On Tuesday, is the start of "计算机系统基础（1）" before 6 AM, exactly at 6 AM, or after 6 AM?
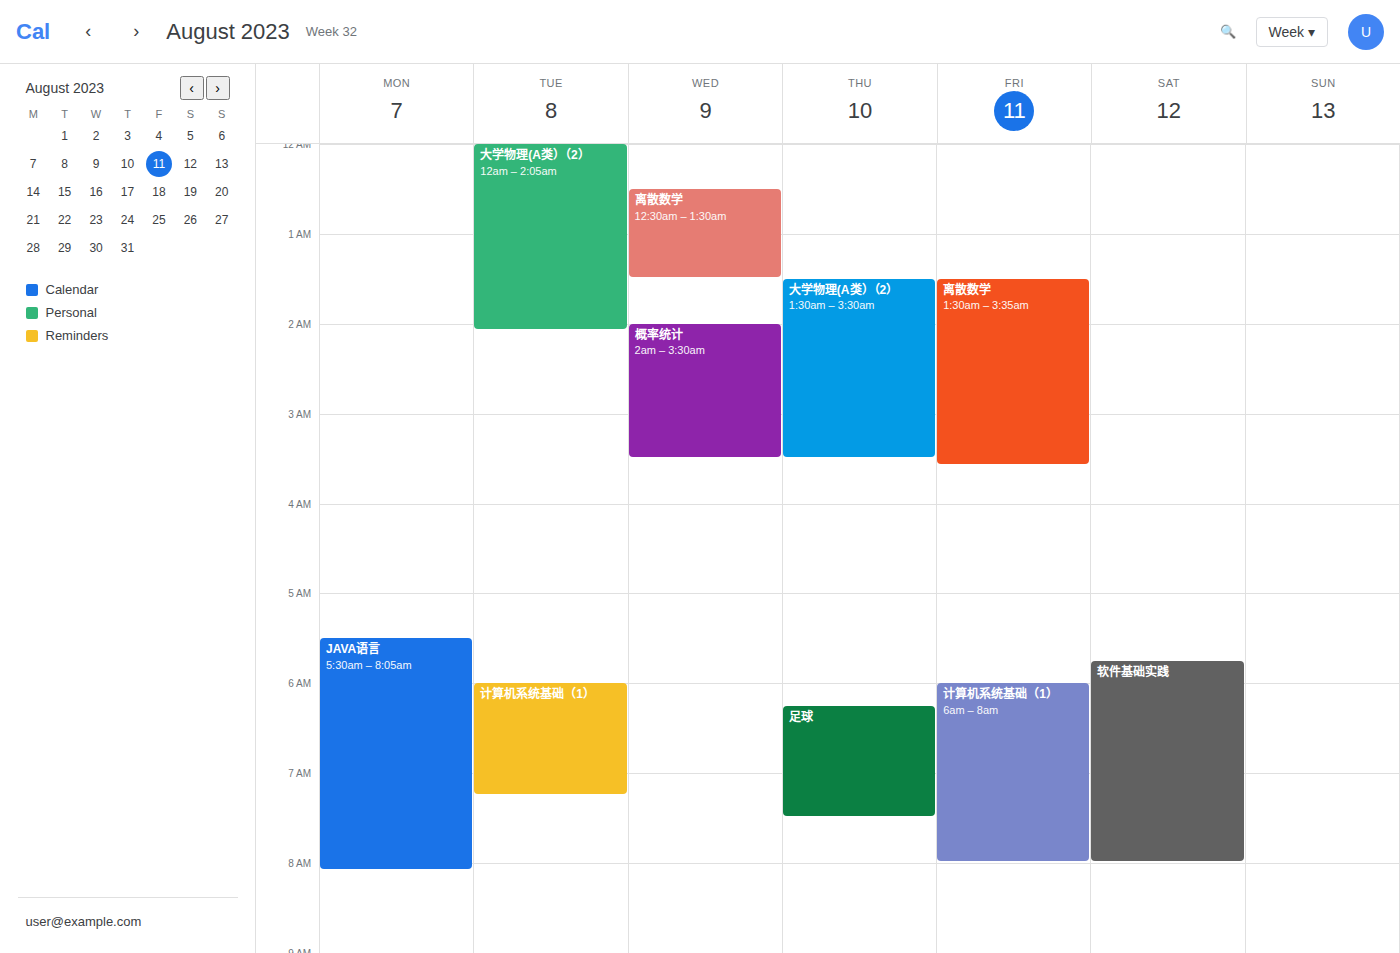
6:00 AM -- exactly at 6 AM, on the 6 AM line.